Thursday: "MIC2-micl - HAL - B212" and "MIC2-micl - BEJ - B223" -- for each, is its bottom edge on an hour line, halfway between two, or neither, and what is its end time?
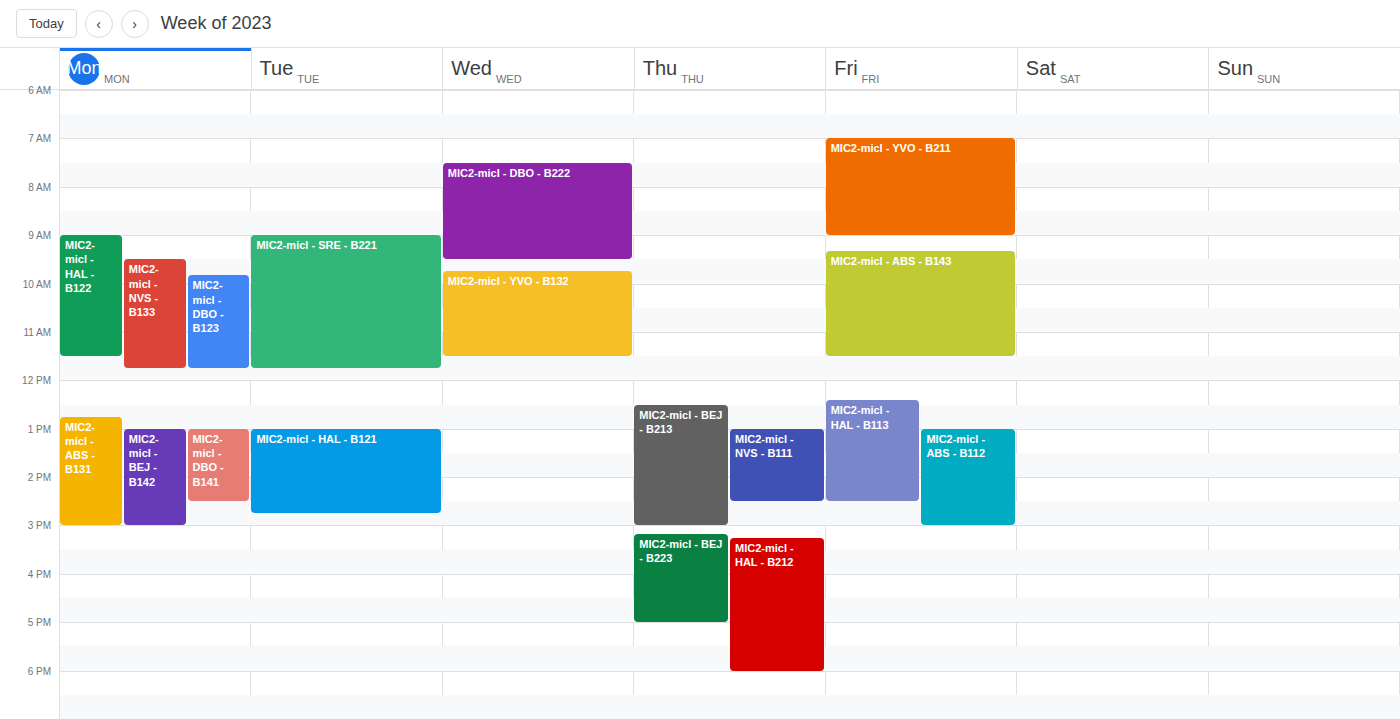
"MIC2-micl - HAL - B212": 6:00 PM, exactly on the 6 PM line. "MIC2-micl - BEJ - B223": 5:00 PM, exactly on the 5 PM line.